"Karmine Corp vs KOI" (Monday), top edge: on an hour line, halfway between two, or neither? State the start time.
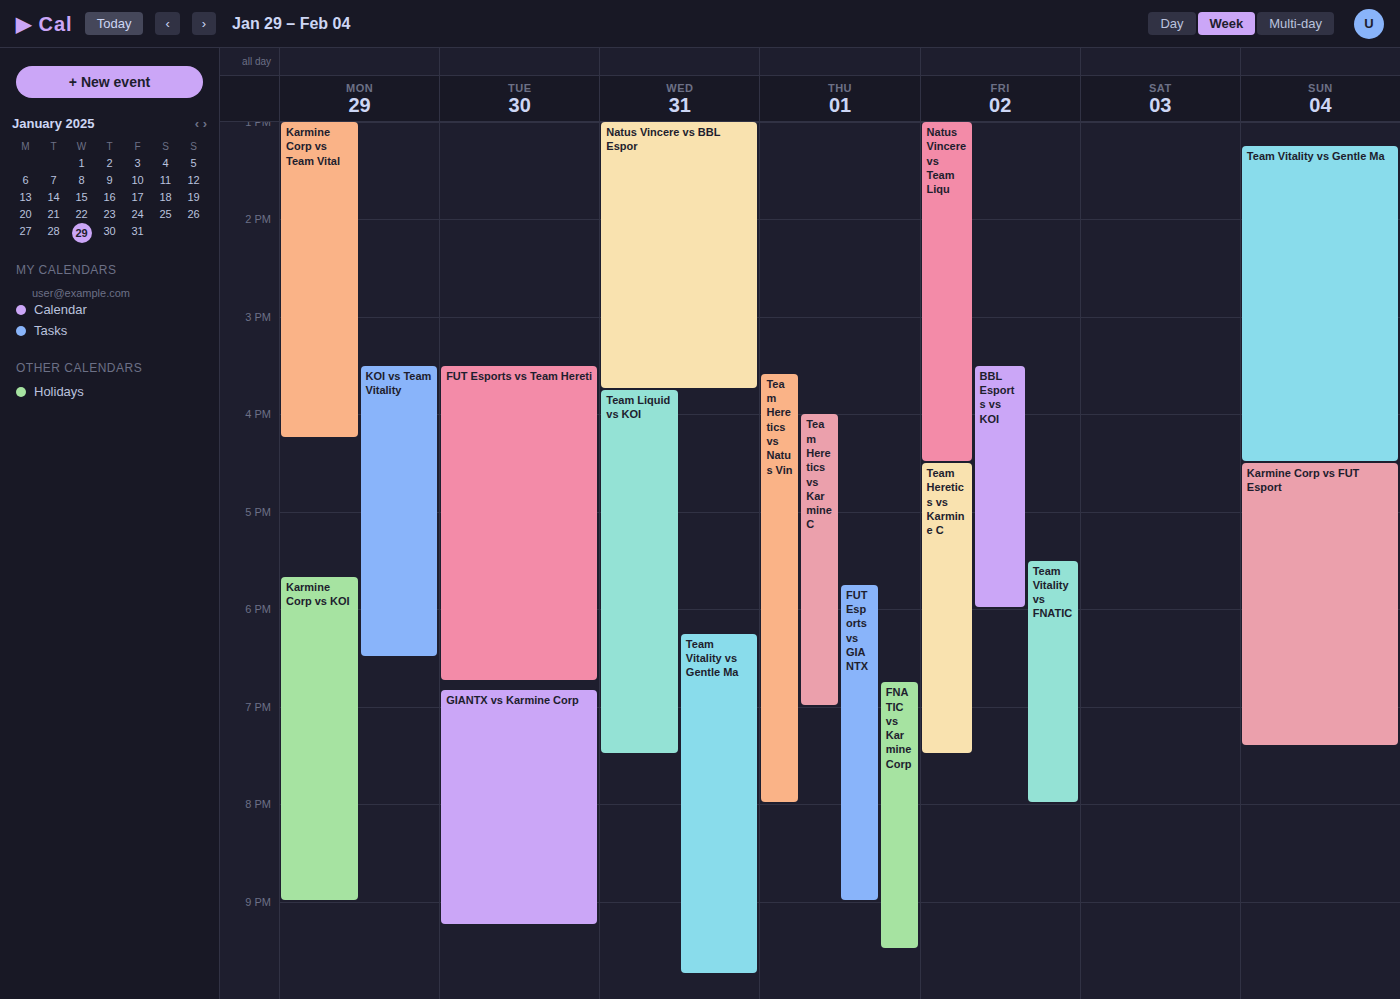
5:40 PM -- neither: 40 minutes below the 5 PM line and 20 minutes above the 6 PM line.